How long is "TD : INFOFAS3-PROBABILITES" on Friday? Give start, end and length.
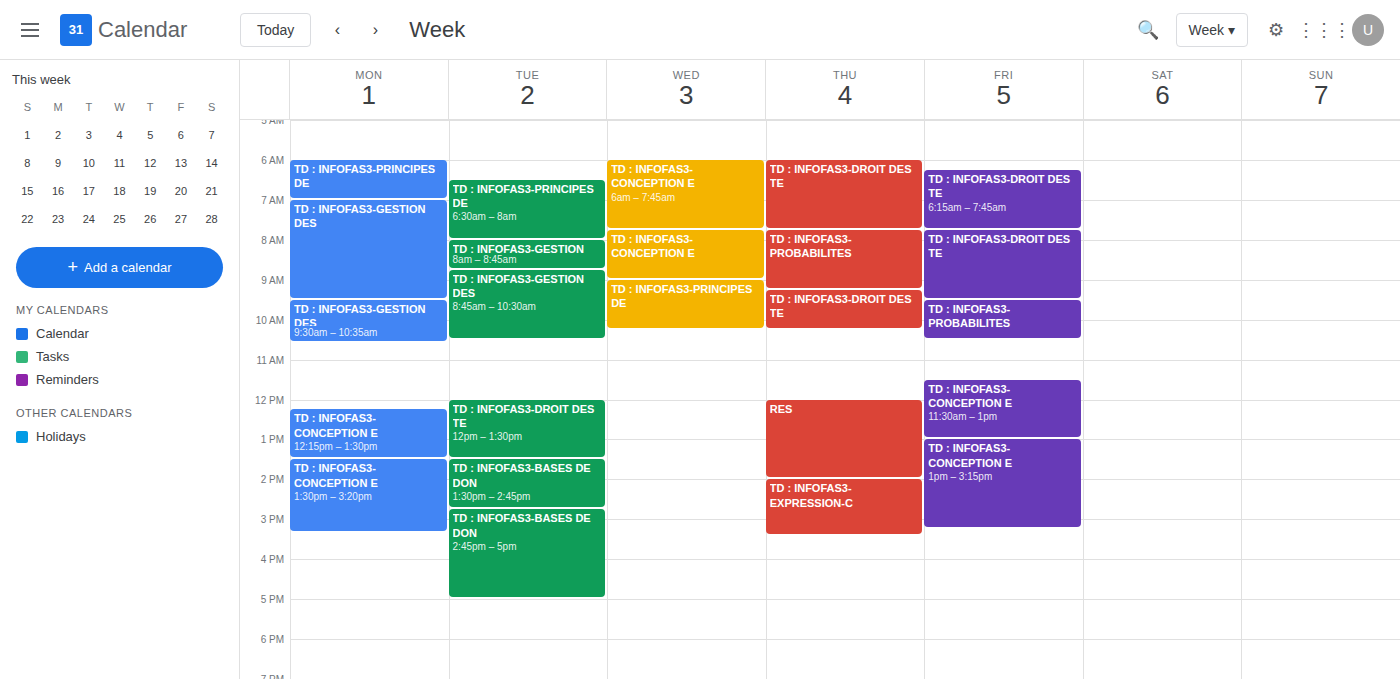
9:30 AM to 10:30 AM, 1 hour